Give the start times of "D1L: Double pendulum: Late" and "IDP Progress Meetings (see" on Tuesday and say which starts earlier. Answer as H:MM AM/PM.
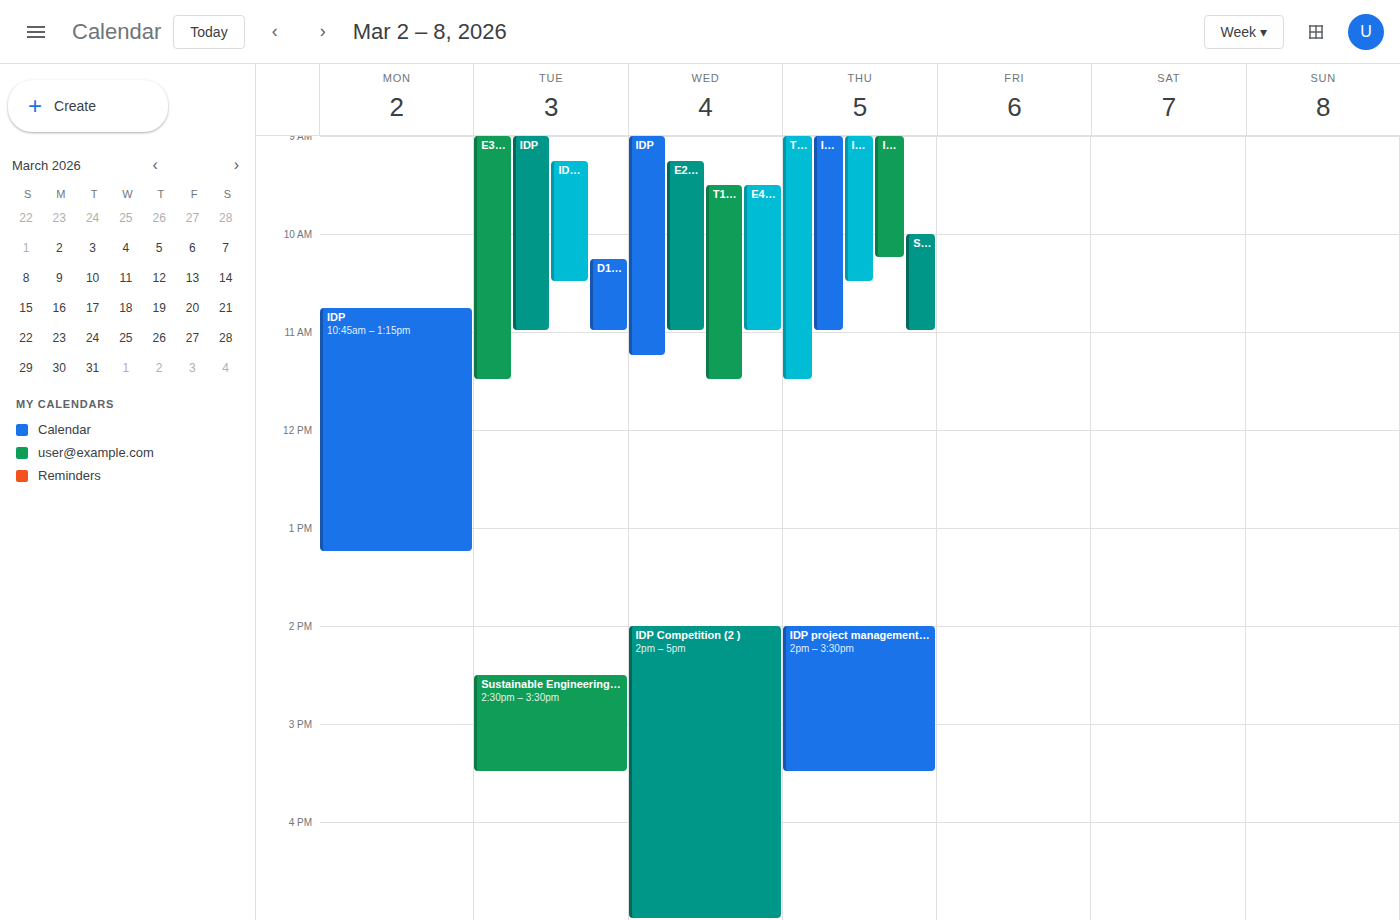
"IDP Progress Meetings (see" 9:15 AM; "D1L: Double pendulum: Late" 10:15 AM.